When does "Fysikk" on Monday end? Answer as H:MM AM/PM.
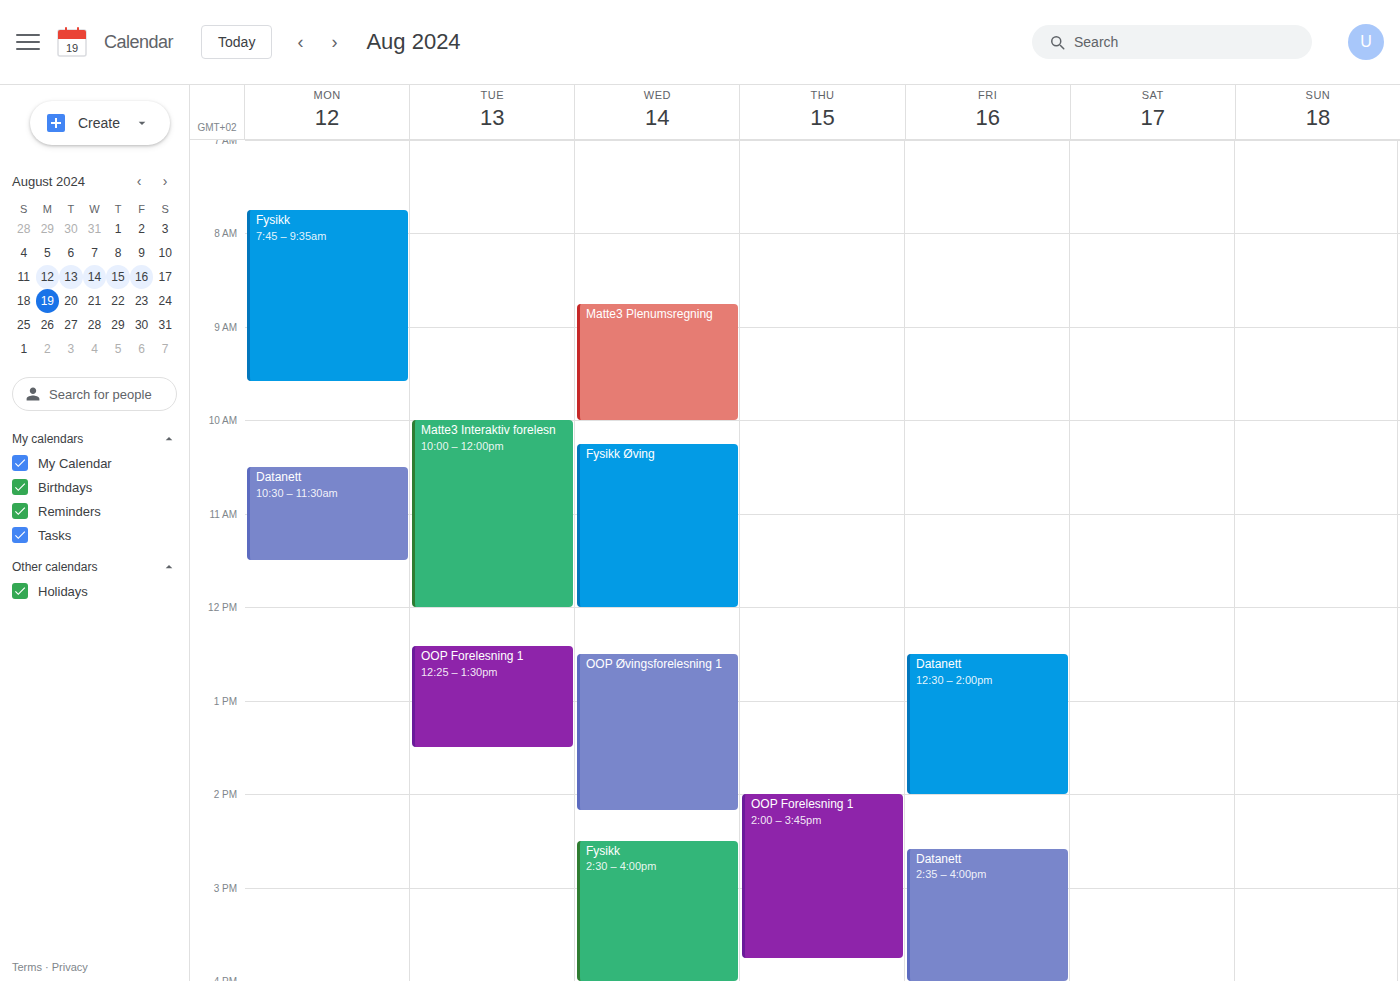
9:35 AM